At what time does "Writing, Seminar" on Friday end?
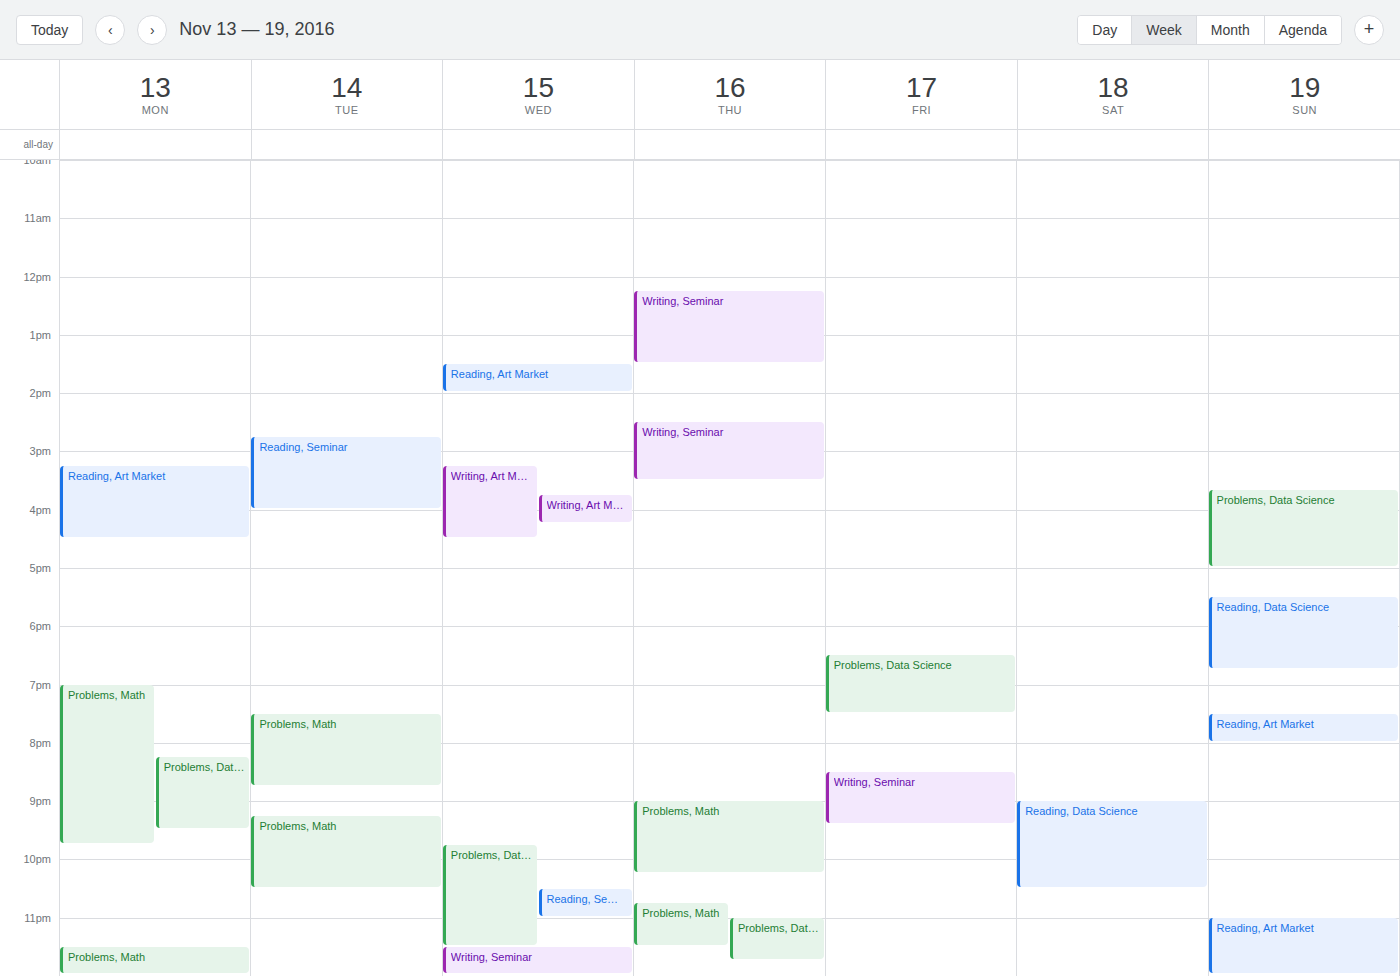
9:25 PM